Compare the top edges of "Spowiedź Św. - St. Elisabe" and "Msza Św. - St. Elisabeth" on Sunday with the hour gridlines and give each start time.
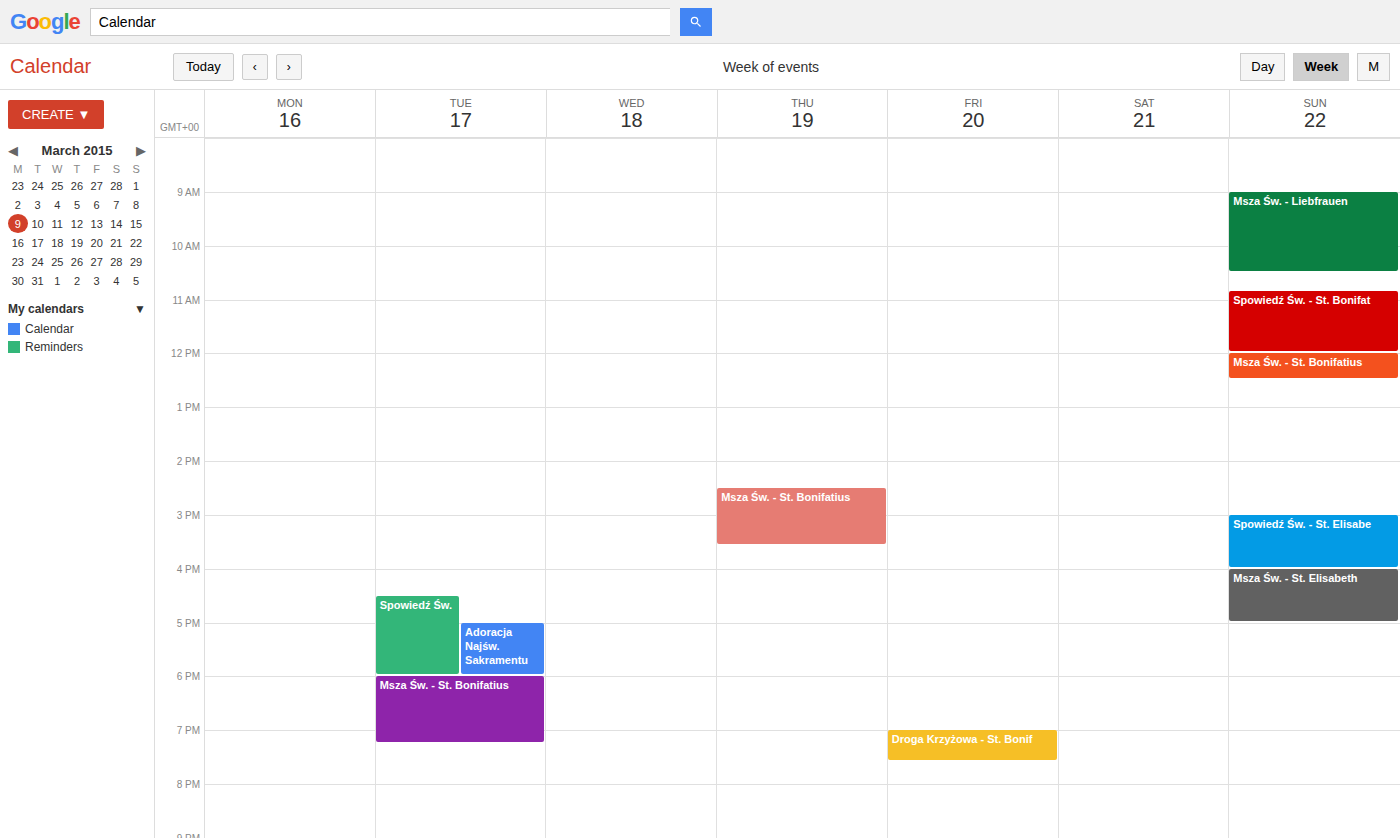
"Spowiedź Św. - St. Elisabe": 3:00 PM, exactly on the 3 PM line. "Msza Św. - St. Elisabeth": 4:00 PM, exactly on the 4 PM line.